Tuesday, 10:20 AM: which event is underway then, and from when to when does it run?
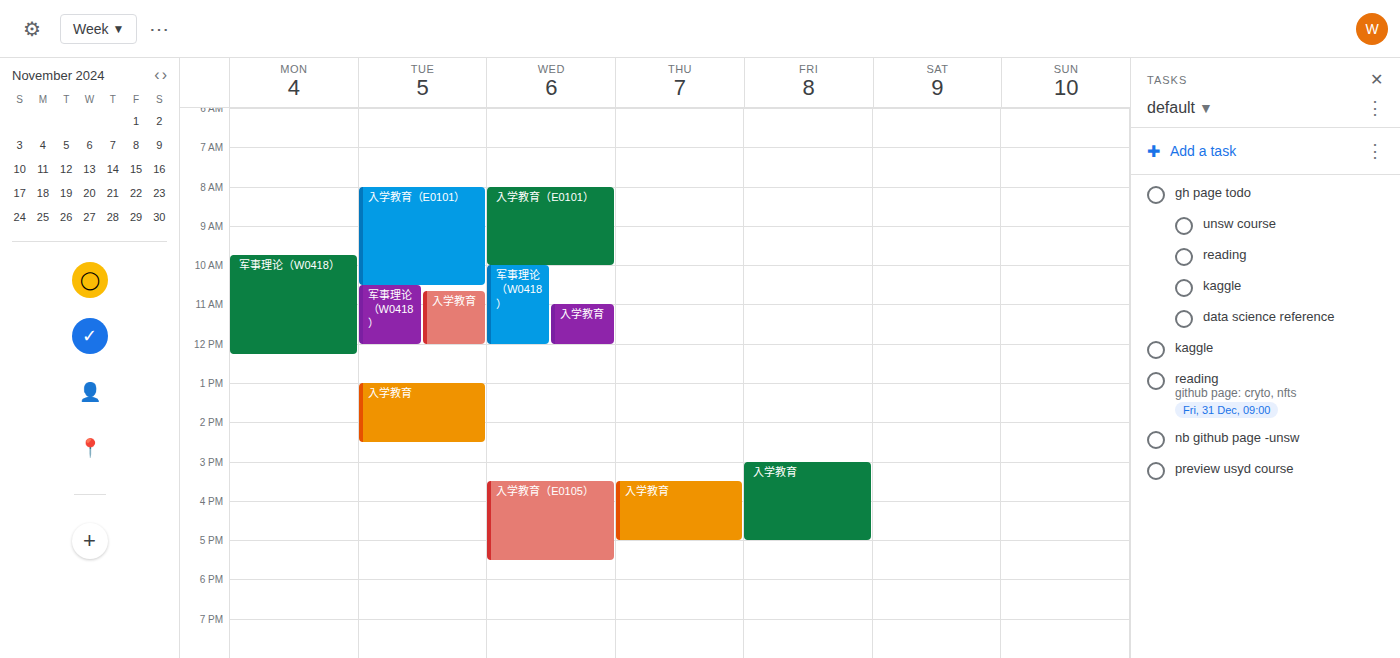
"入学教育（E0101）", 8:00 AM to 10:30 AM